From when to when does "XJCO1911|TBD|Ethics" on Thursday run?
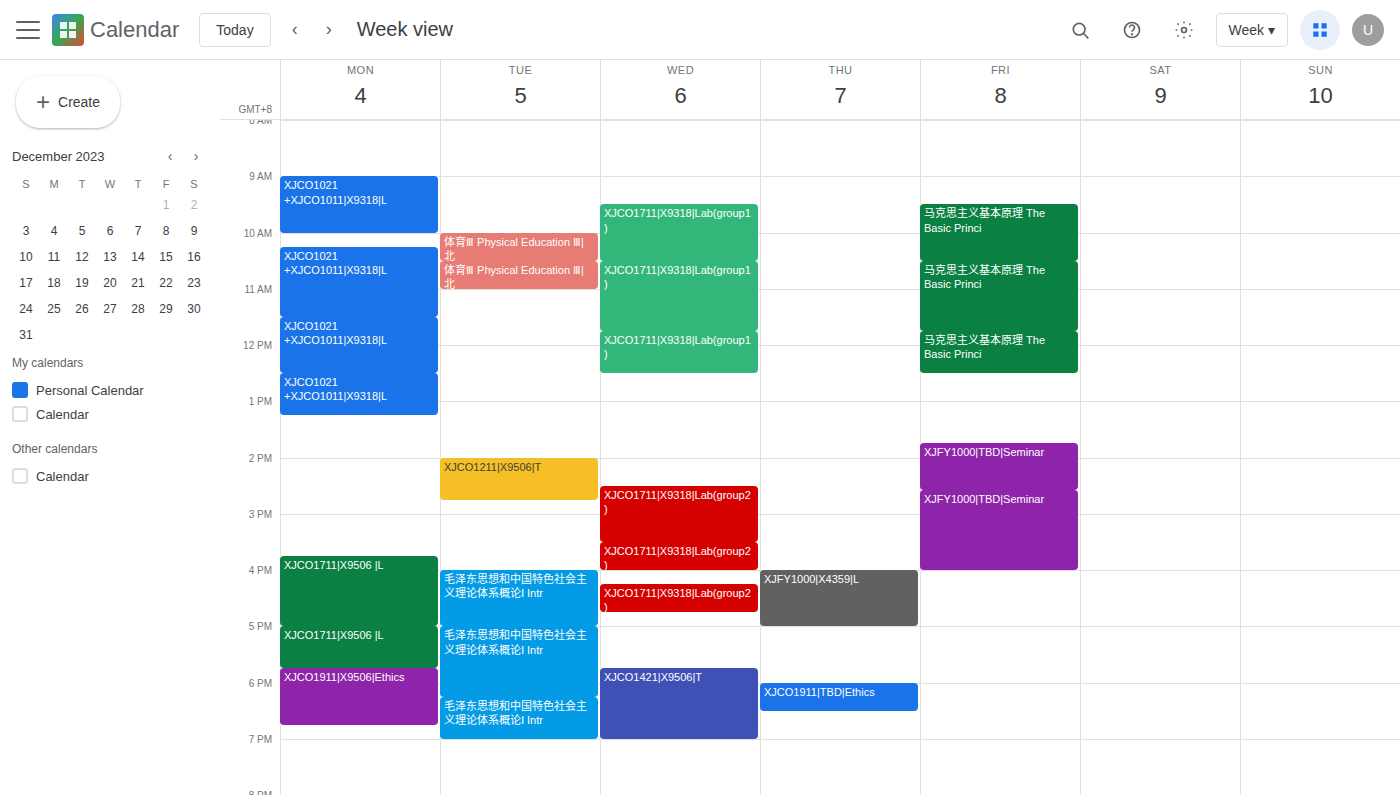
6:00 PM to 6:30 PM